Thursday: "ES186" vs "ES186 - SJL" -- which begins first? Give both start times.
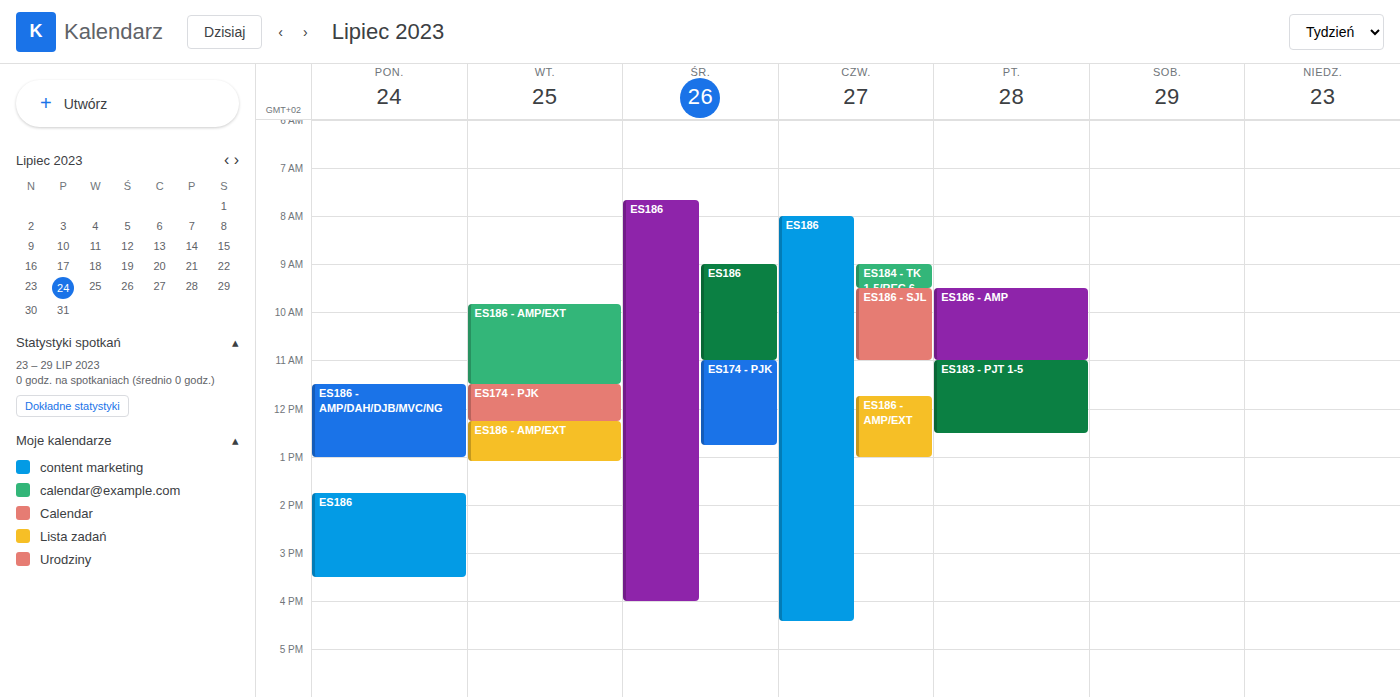
"ES186" 08:00; "ES186 - SJL" 09:30.